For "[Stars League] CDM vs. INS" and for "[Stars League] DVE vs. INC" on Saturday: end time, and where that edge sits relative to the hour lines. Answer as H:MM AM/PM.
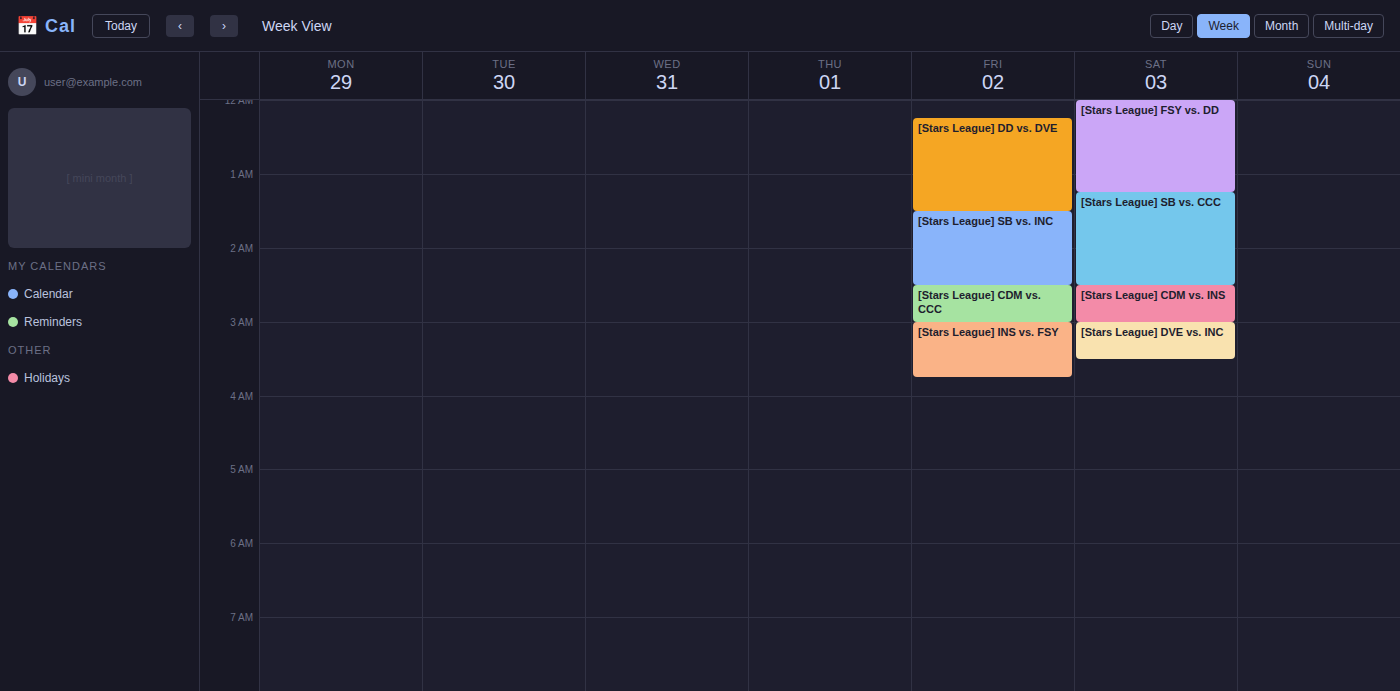
"[Stars League] CDM vs. INS": 3:00 AM, exactly on the 3 AM line. "[Stars League] DVE vs. INC": 3:30 AM, halfway between the 3 AM and 4 AM lines.